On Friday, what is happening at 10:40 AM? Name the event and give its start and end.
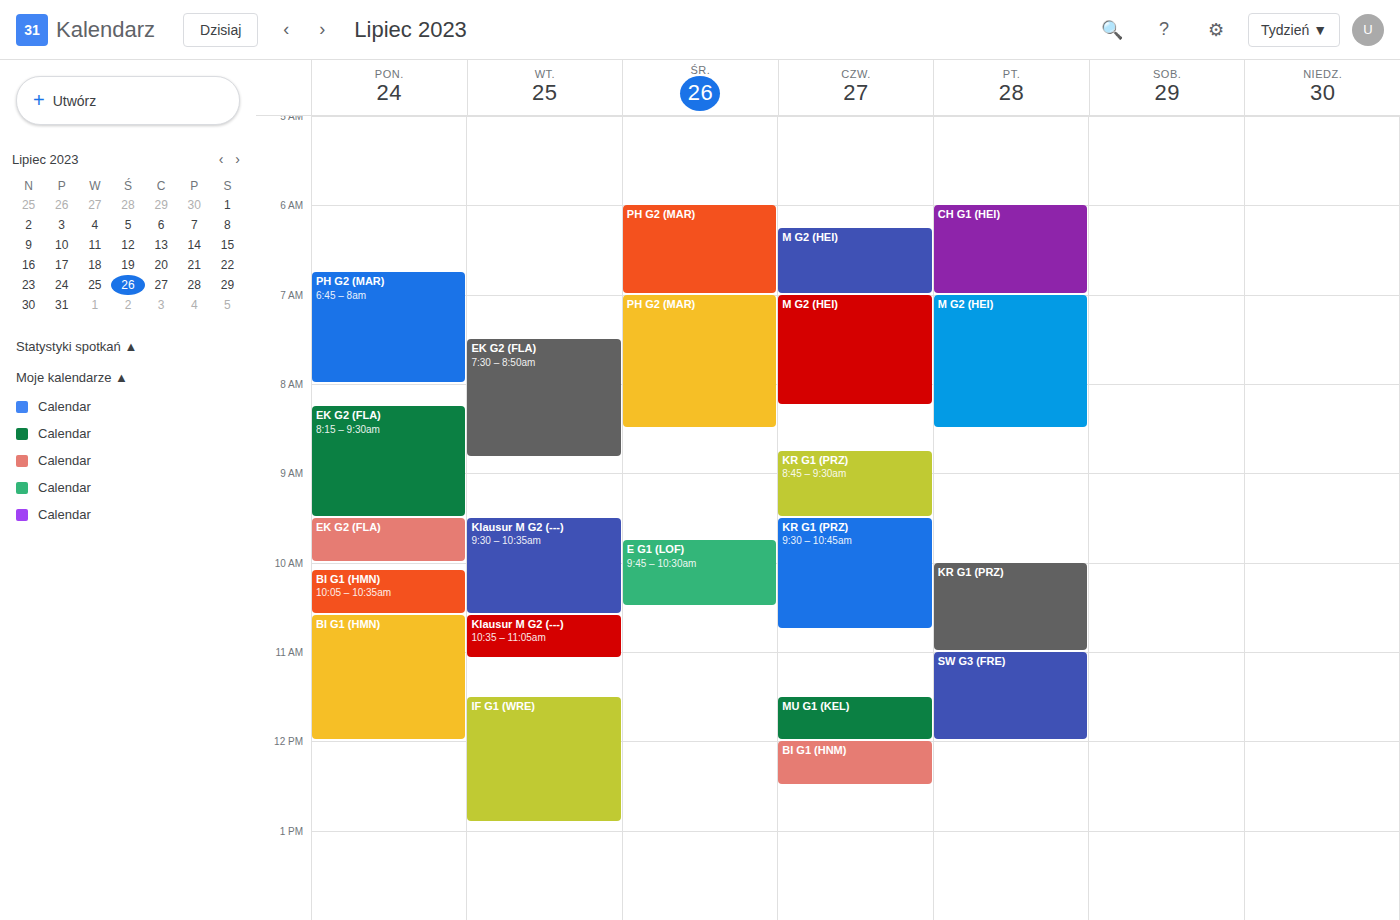
"KR G1 (PRZ)", 10:00 AM to 11:00 AM